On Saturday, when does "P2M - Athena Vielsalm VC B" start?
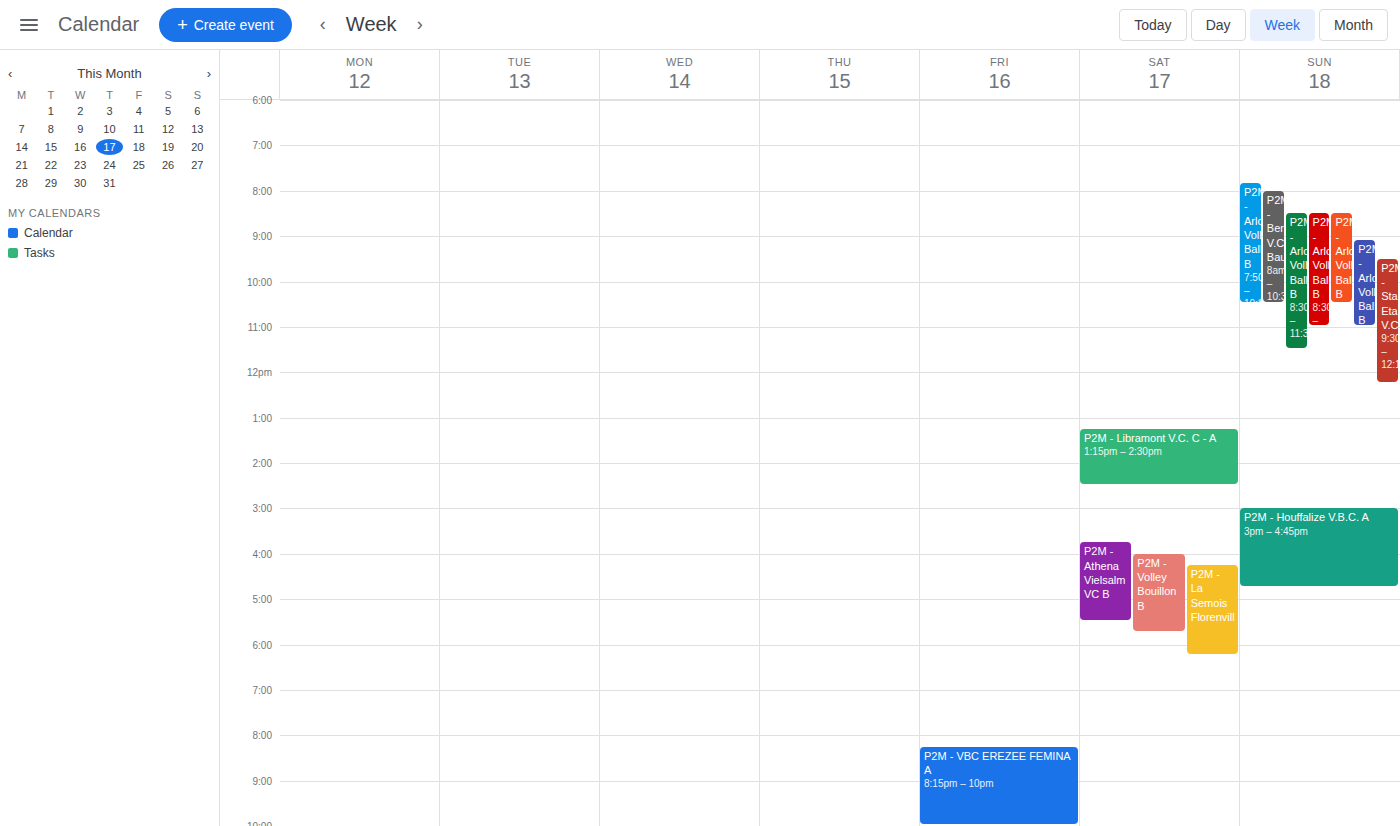
15:45